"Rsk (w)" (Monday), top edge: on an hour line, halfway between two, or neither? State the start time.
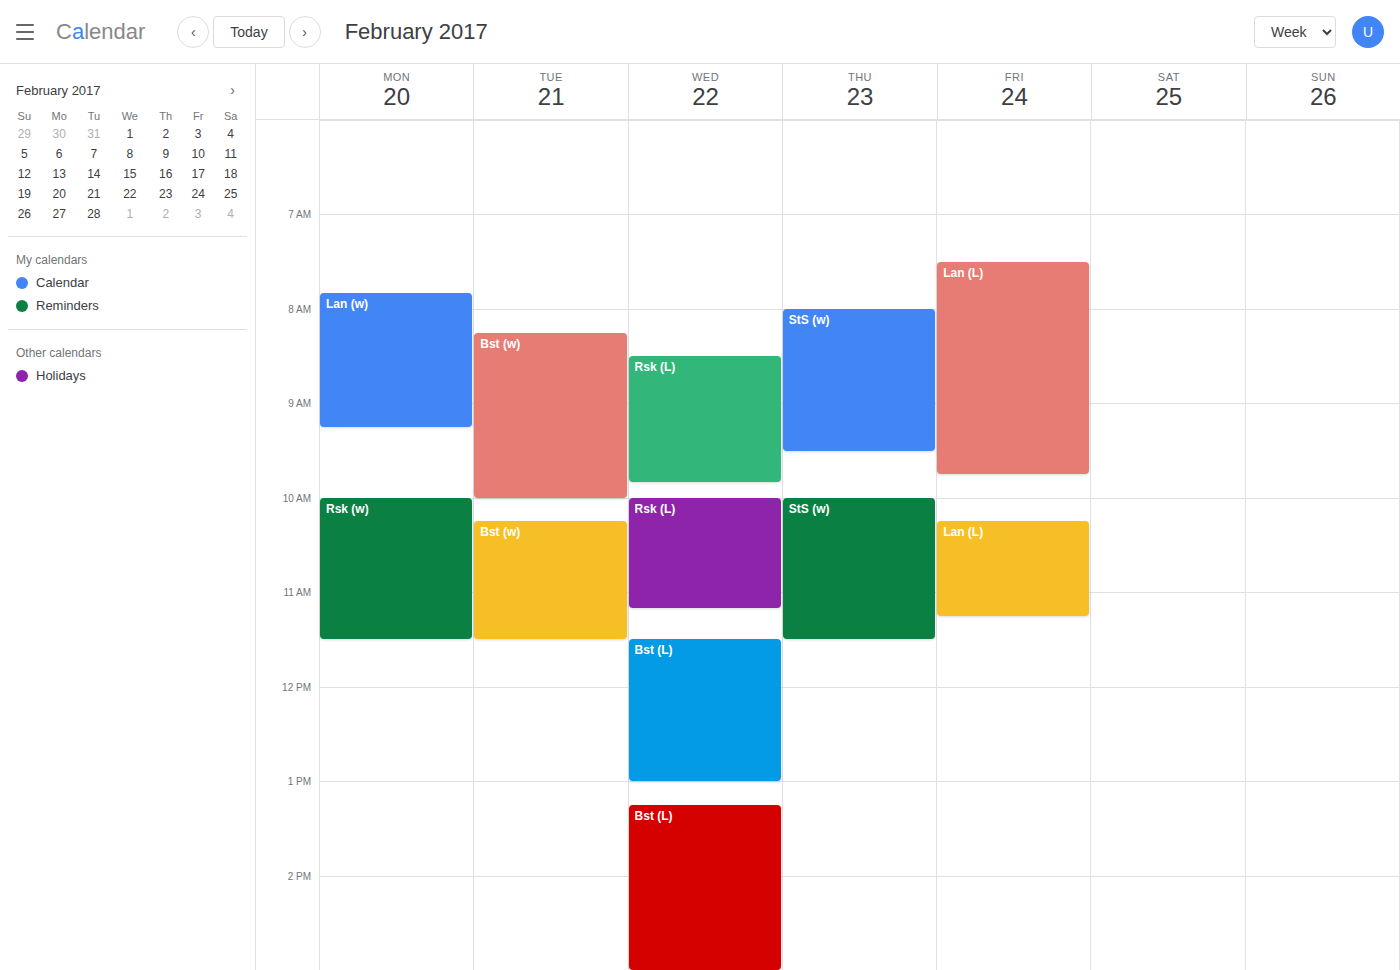
10:00 AM -- exactly on the 10 AM line.